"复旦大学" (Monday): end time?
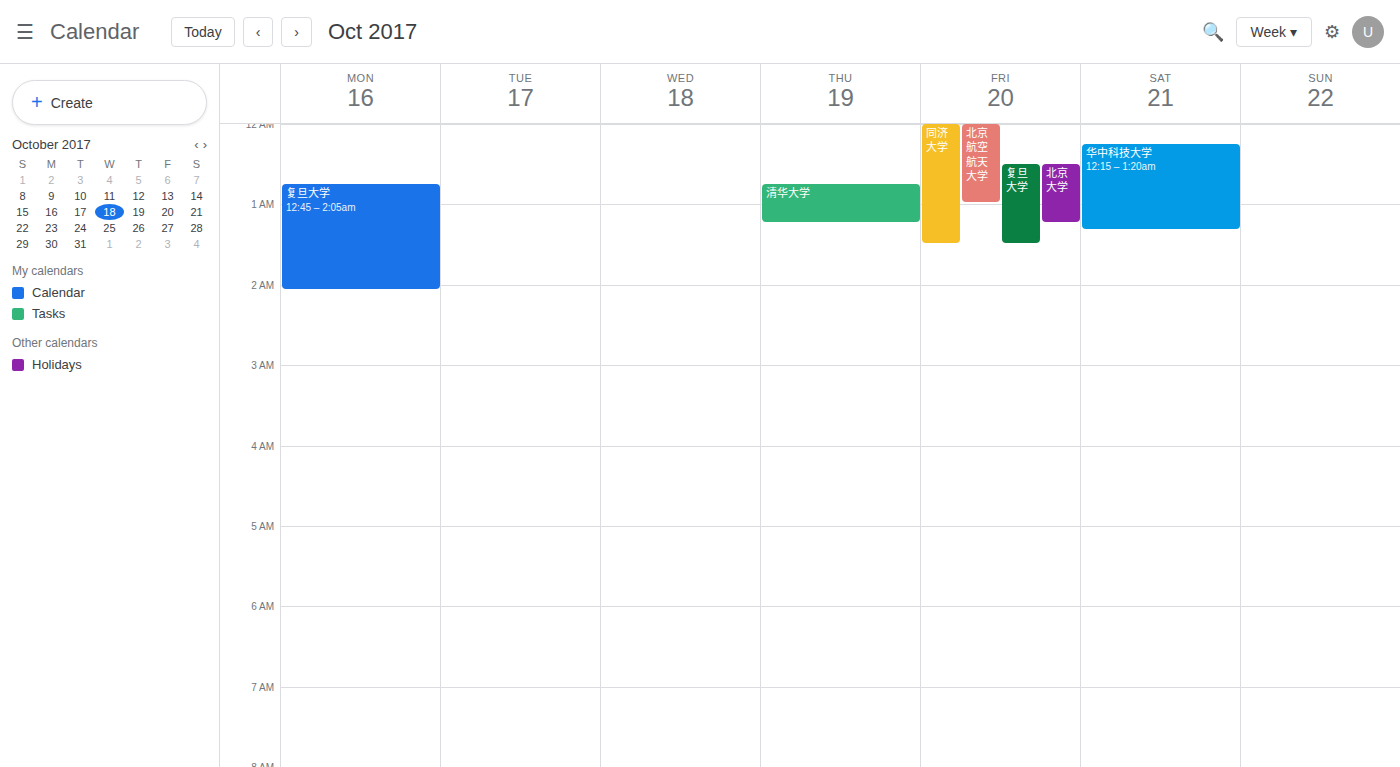
2:05 AM